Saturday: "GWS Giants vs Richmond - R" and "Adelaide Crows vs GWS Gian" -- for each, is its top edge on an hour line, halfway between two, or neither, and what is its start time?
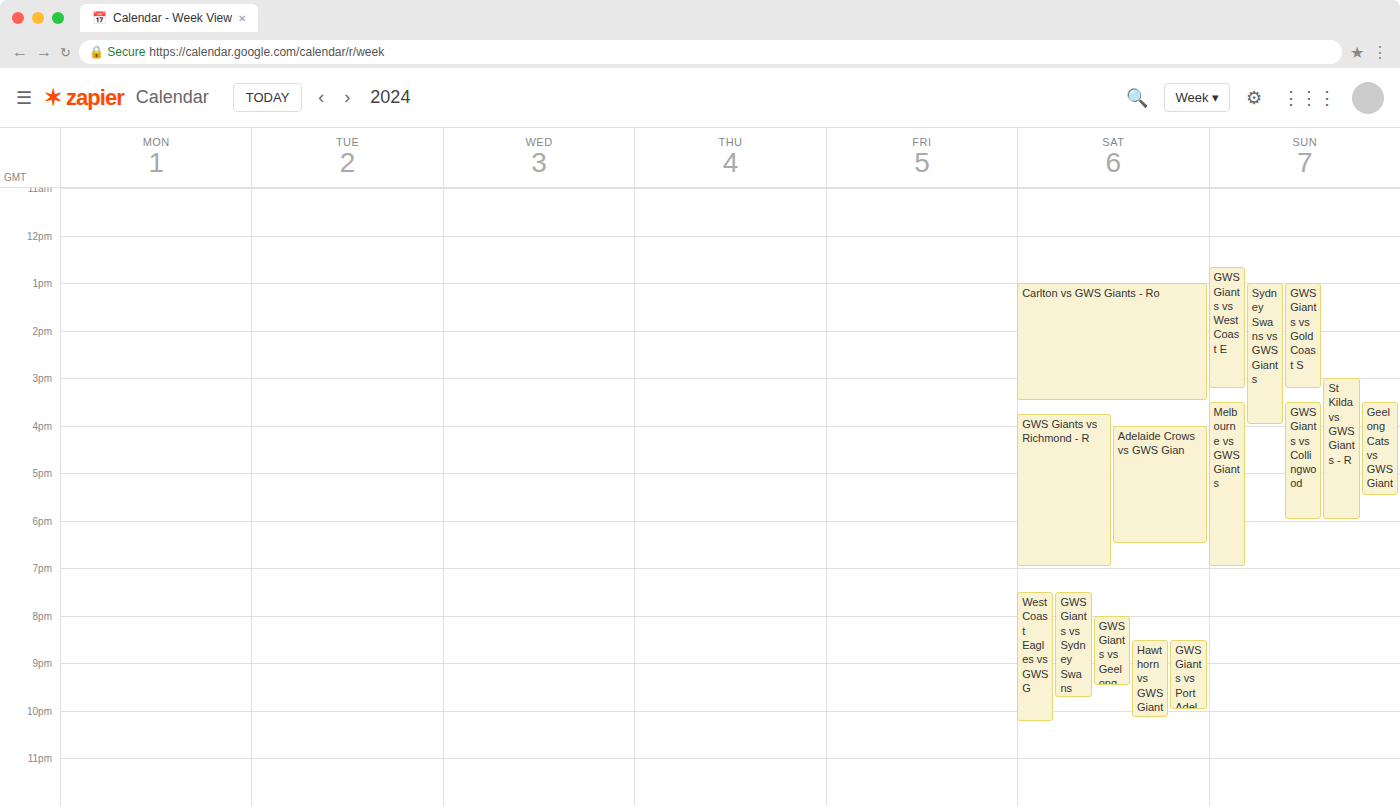
"GWS Giants vs Richmond - R": 15:45, neither: three quarters of the way from the 15:00 line to the 16:00 line. "Adelaide Crows vs GWS Gian": 16:00, exactly on the 16:00 line.